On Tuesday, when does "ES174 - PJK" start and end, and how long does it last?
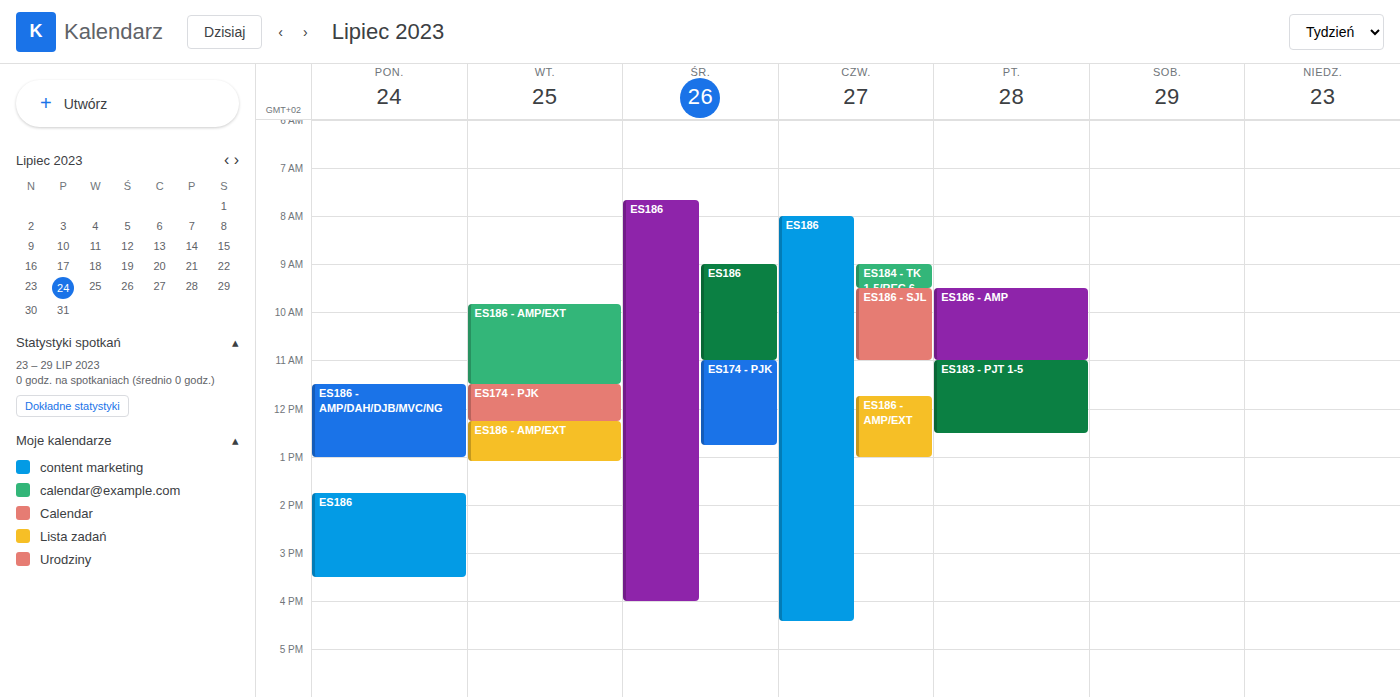
11:30 to 12:15, 45 minutes